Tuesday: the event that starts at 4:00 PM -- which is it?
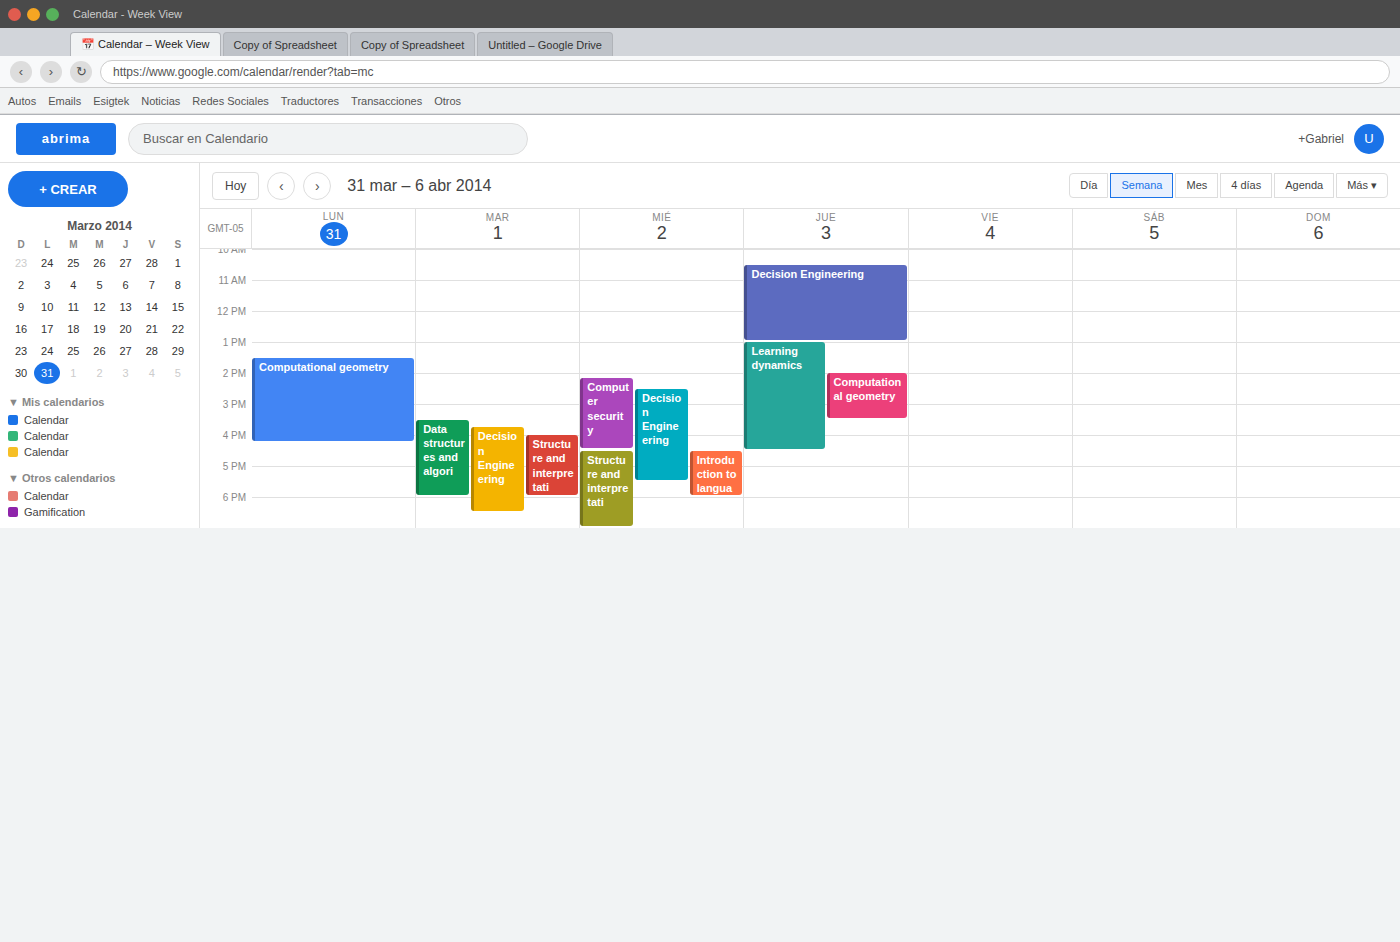
"Structure and interpretati"